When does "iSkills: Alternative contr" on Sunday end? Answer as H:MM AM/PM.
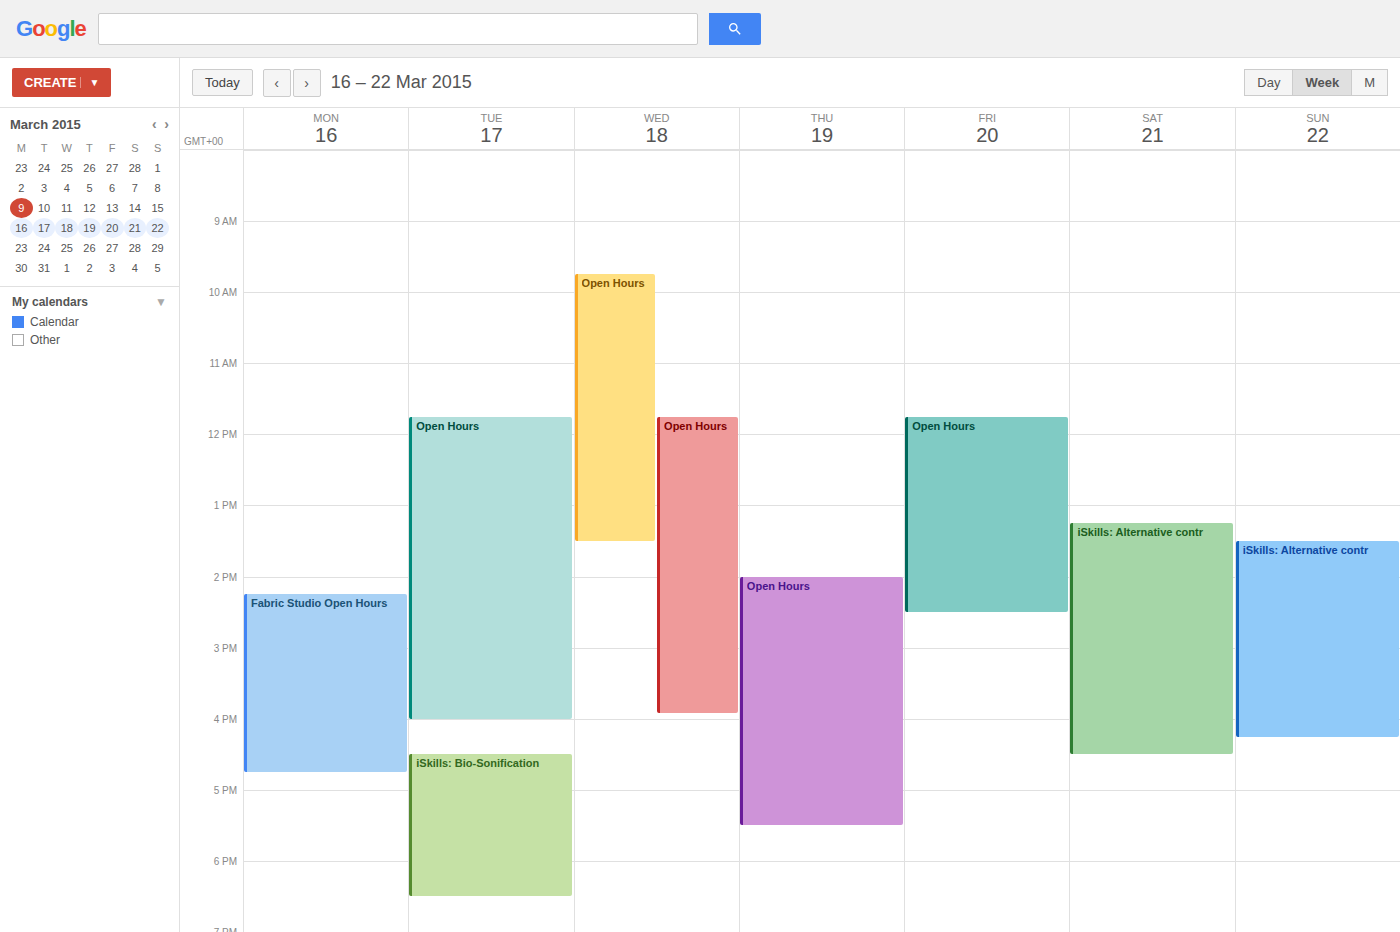
4:15 PM